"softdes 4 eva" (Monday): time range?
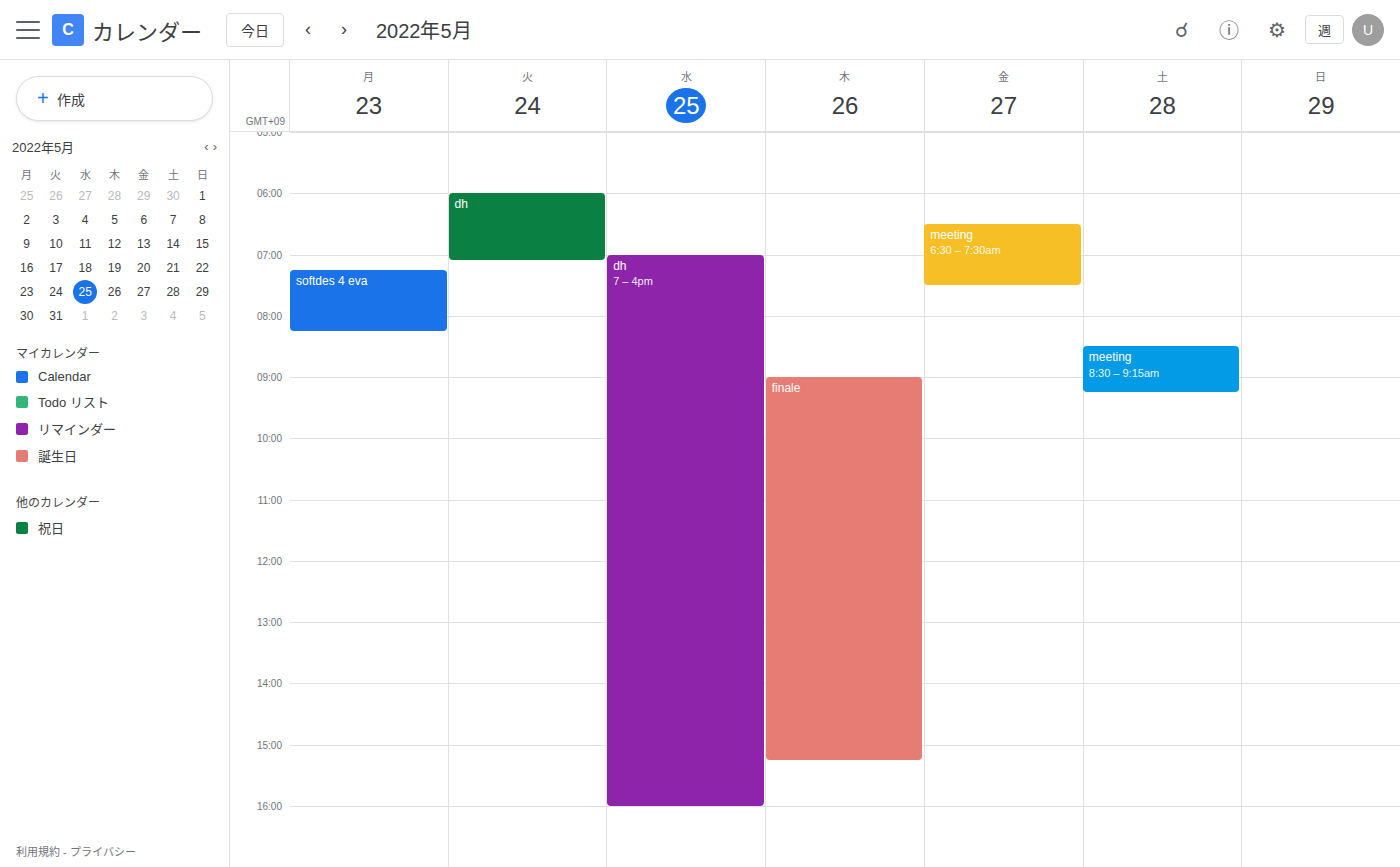
7:15 AM to 8:15 AM